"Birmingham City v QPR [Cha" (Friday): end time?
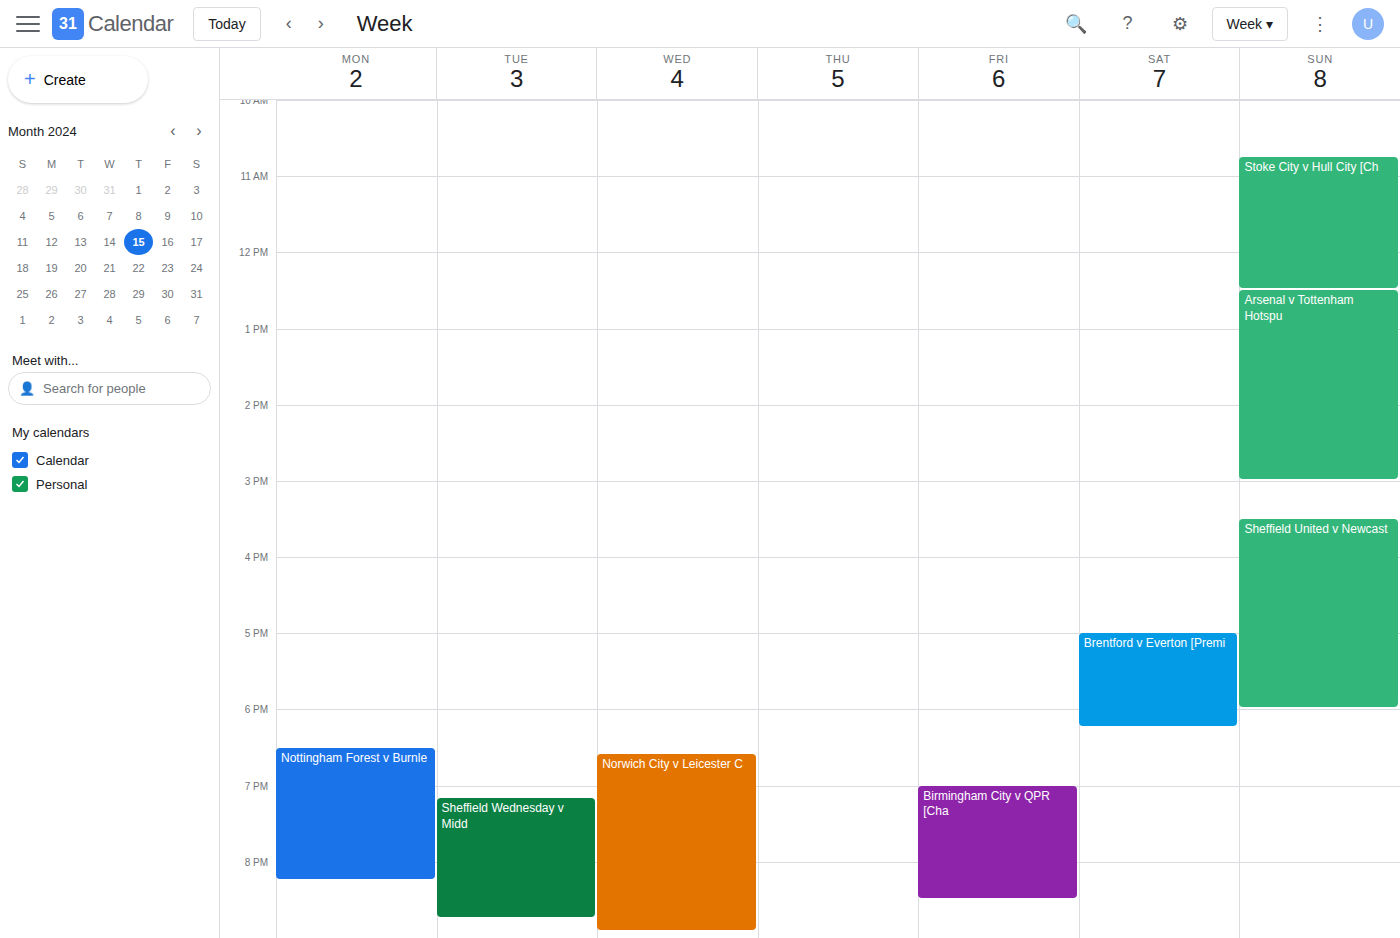
8:30 PM